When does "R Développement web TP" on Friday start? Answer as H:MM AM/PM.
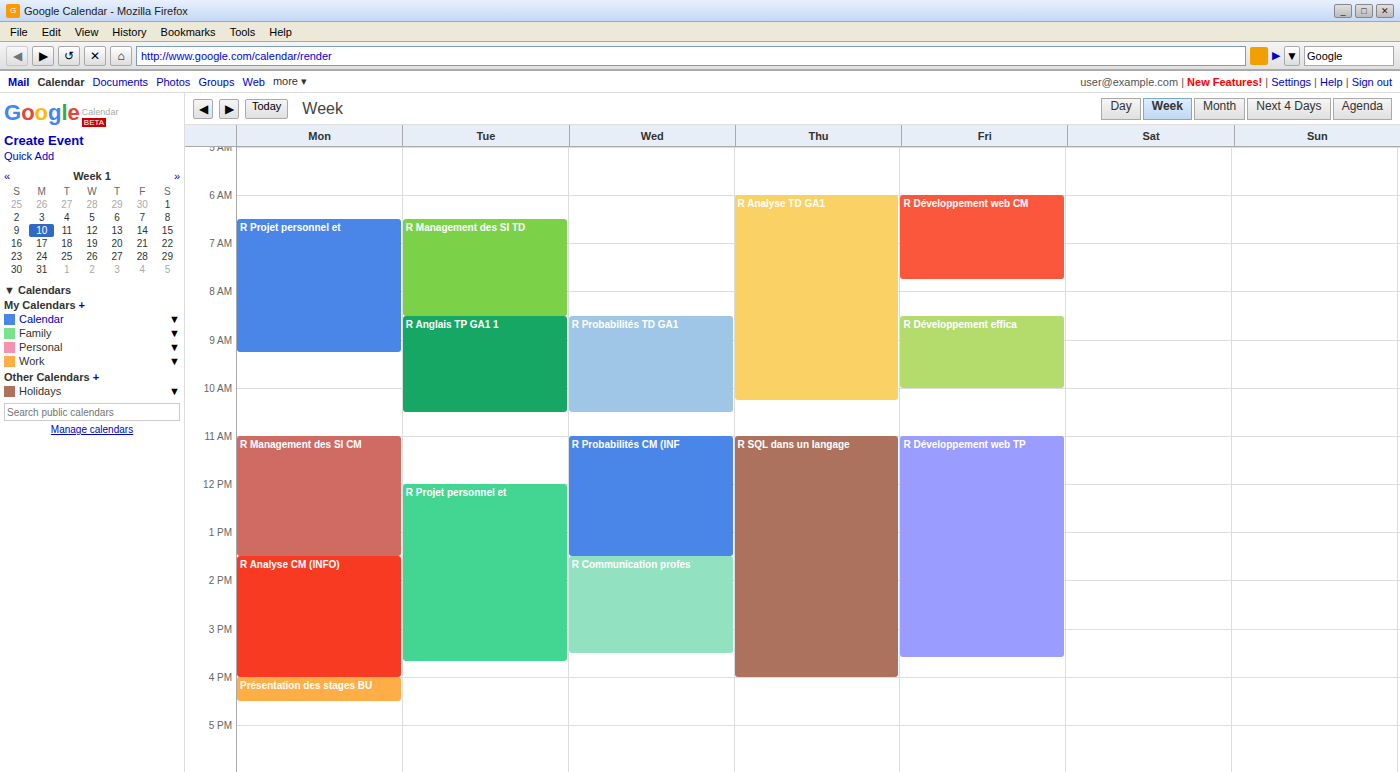
11:00 AM